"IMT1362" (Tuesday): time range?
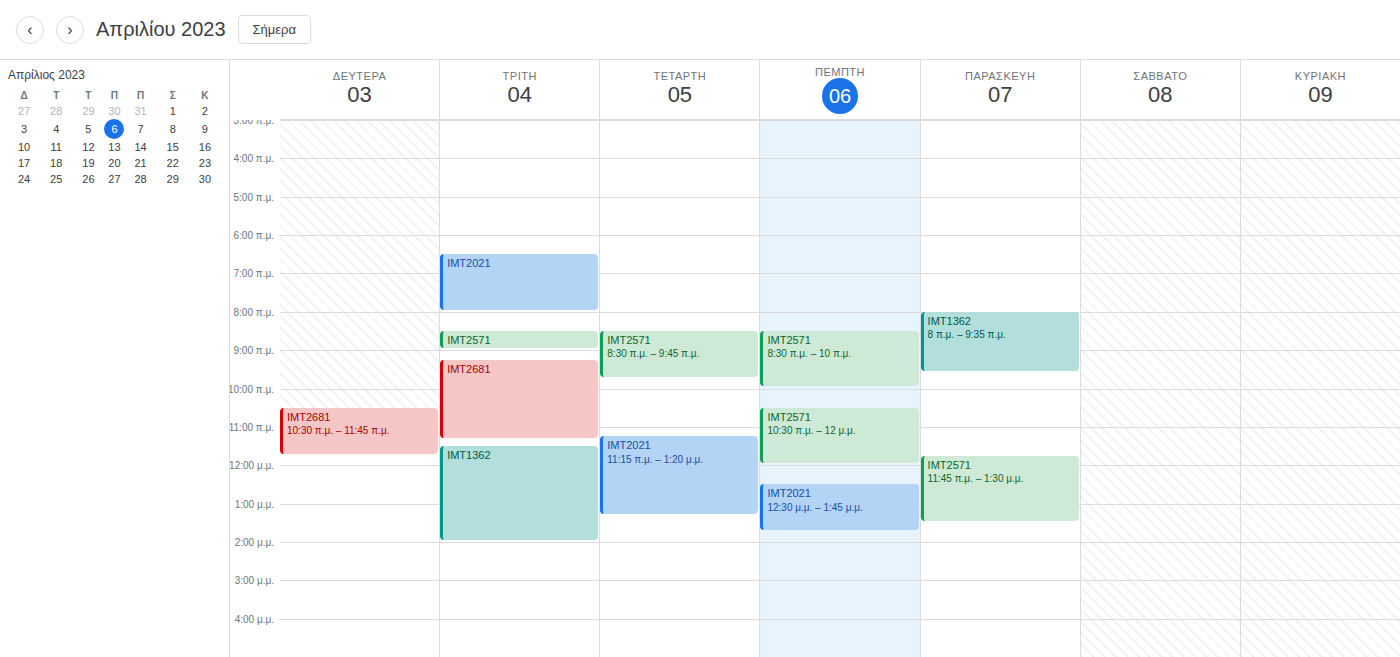
11:30 AM to 2:00 PM